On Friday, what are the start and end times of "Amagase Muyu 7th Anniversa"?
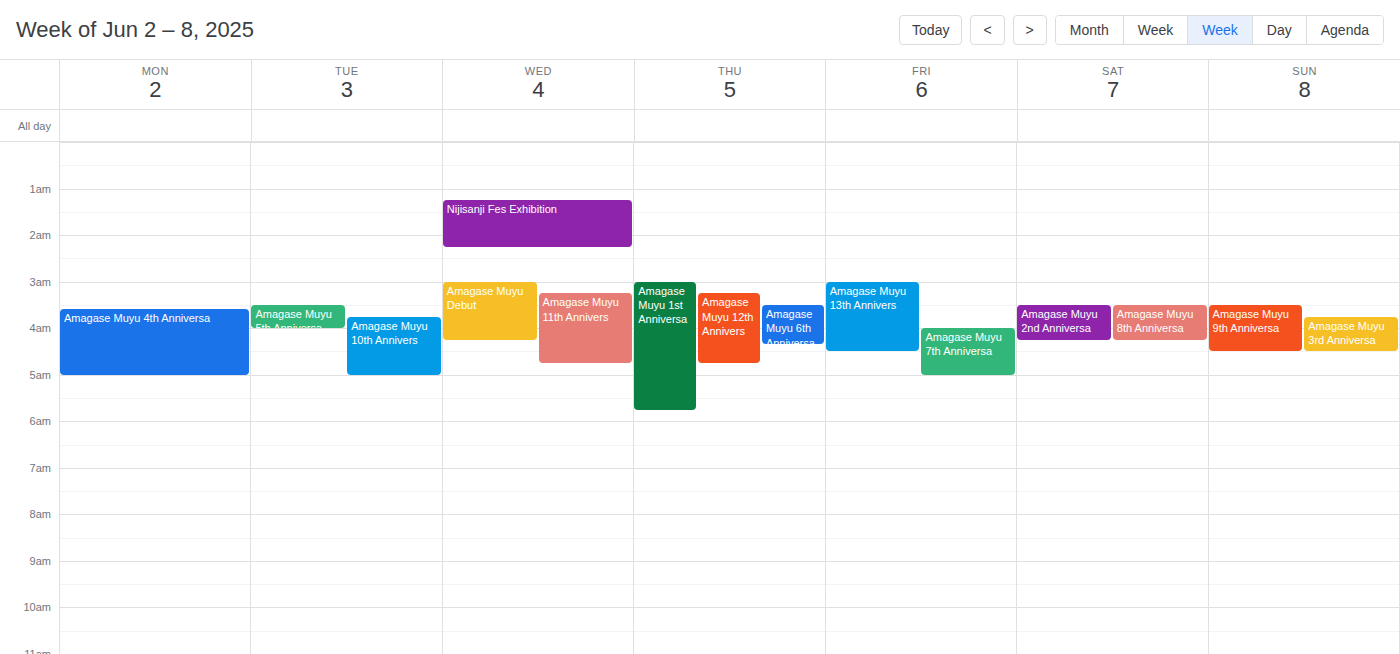
4:00 AM to 5:00 AM